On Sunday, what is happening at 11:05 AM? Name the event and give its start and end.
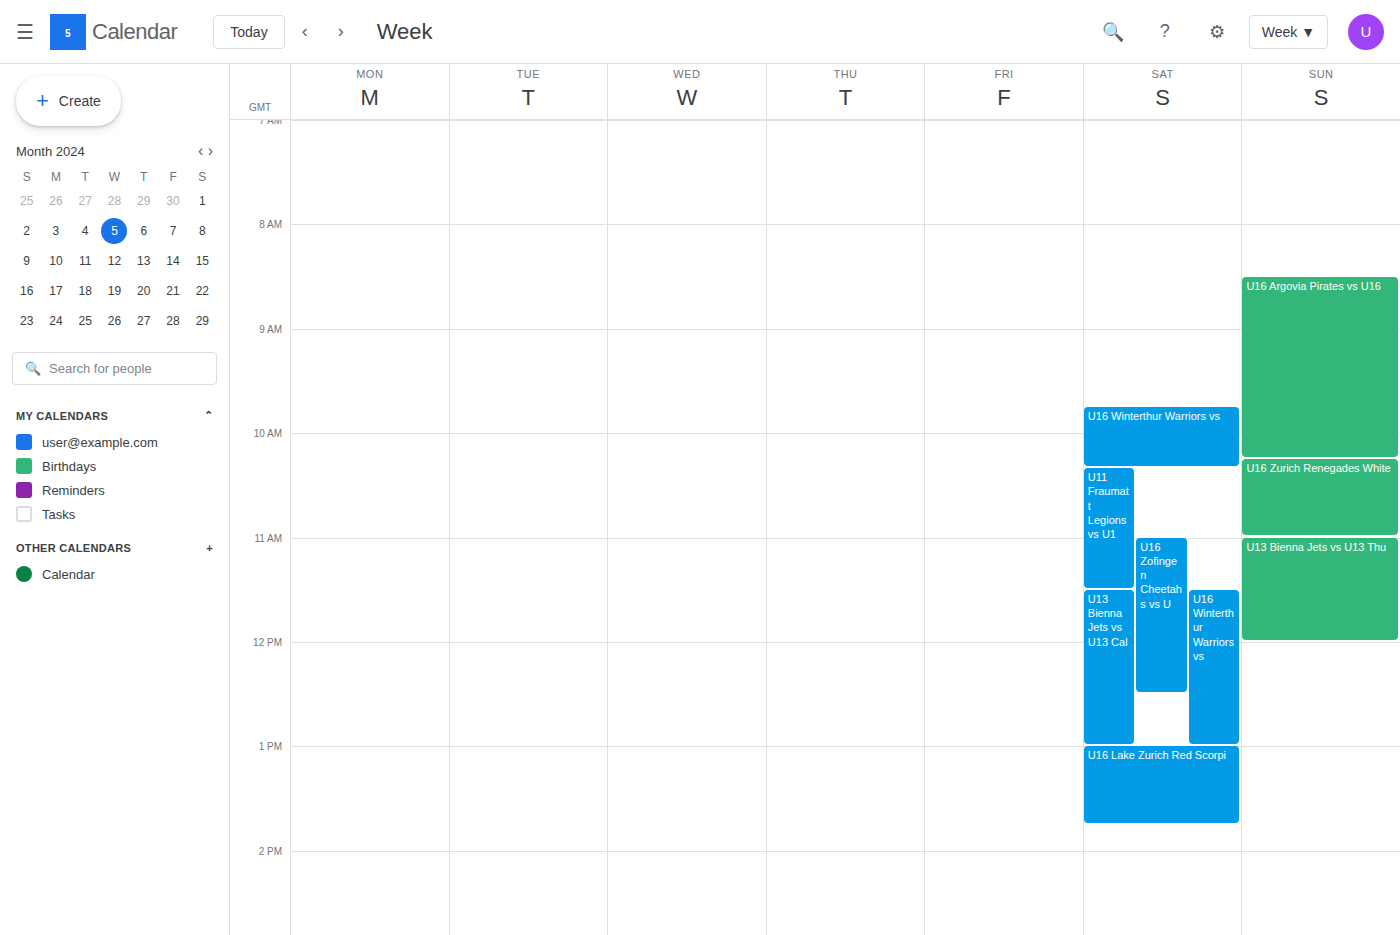
"U13 Bienna Jets vs U13 Thu", 11:00 AM to 12:00 PM